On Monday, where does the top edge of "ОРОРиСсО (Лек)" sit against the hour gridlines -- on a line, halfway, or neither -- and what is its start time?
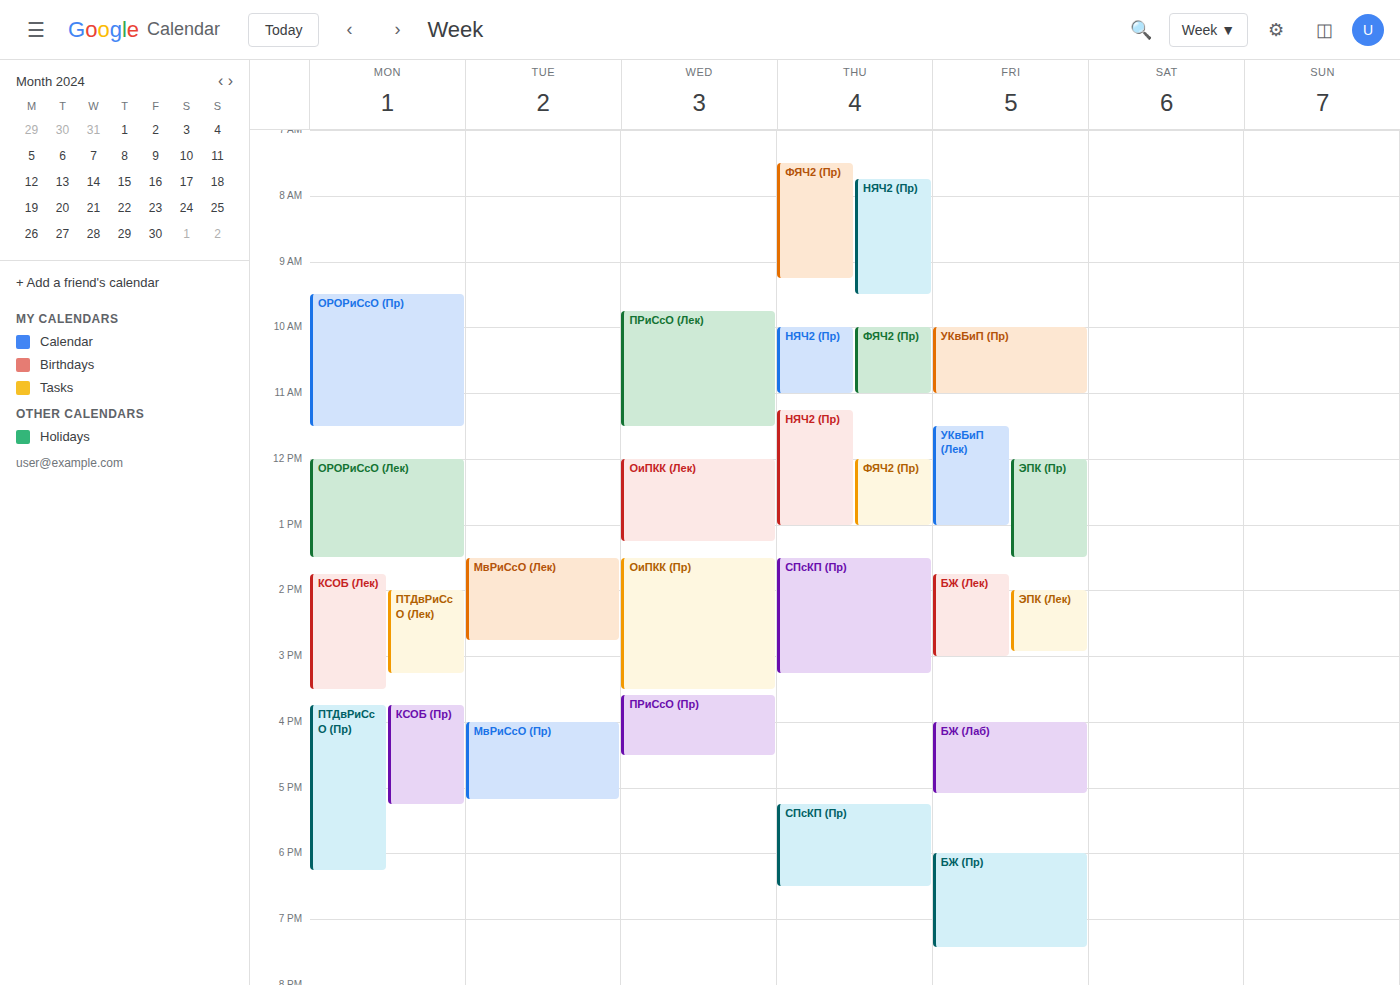
12:00 PM -- exactly on the 12 PM line.